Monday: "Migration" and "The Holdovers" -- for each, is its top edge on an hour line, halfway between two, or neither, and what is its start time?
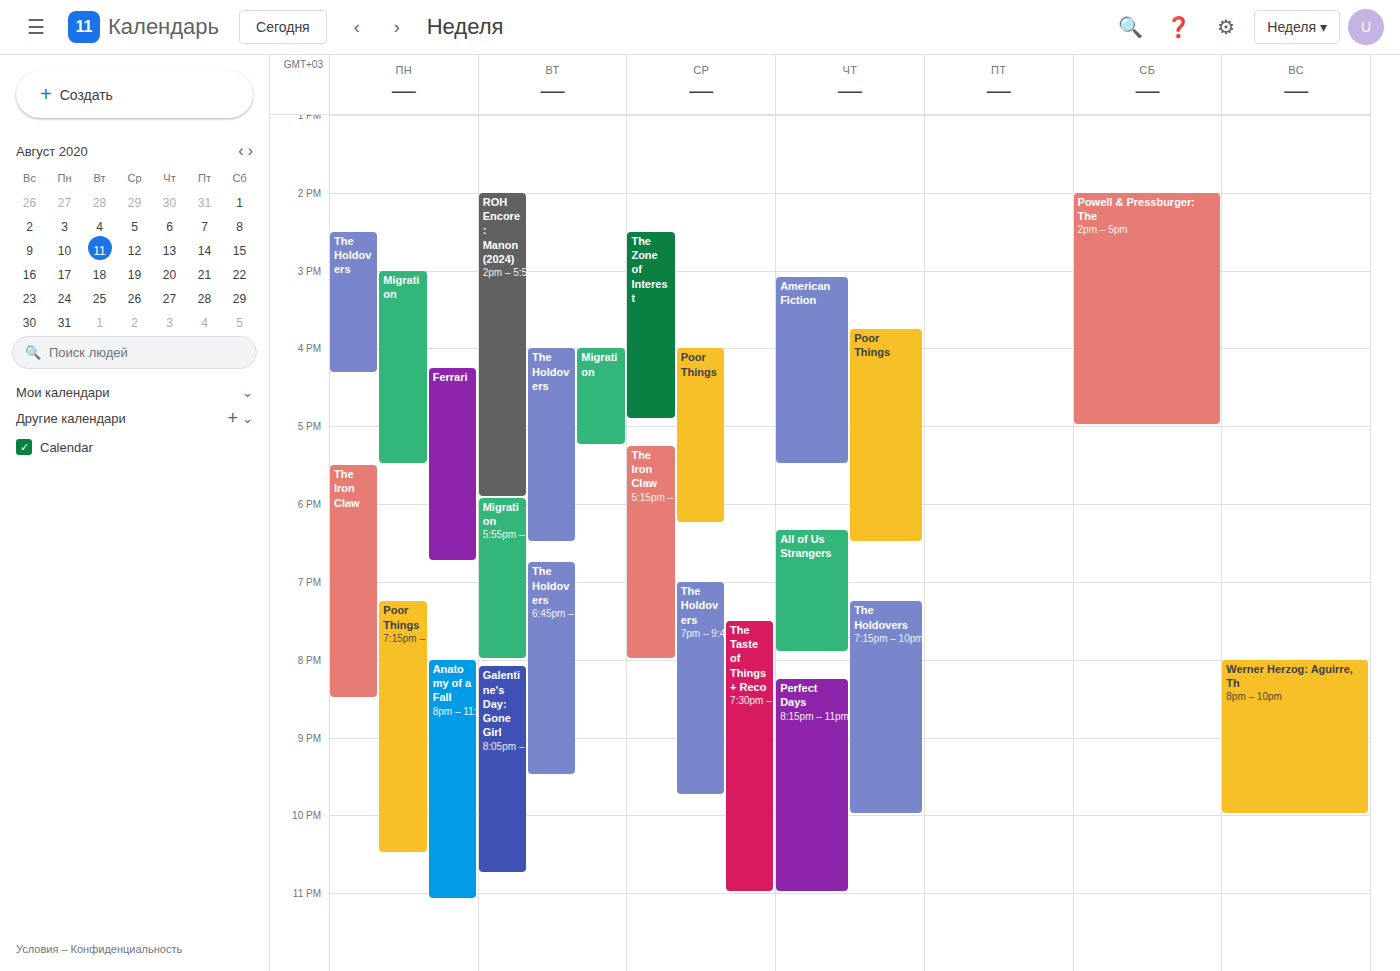
"Migration": 15:00, exactly on the 15:00 line. "The Holdovers": 14:30, halfway between the 14:00 and 15:00 lines.